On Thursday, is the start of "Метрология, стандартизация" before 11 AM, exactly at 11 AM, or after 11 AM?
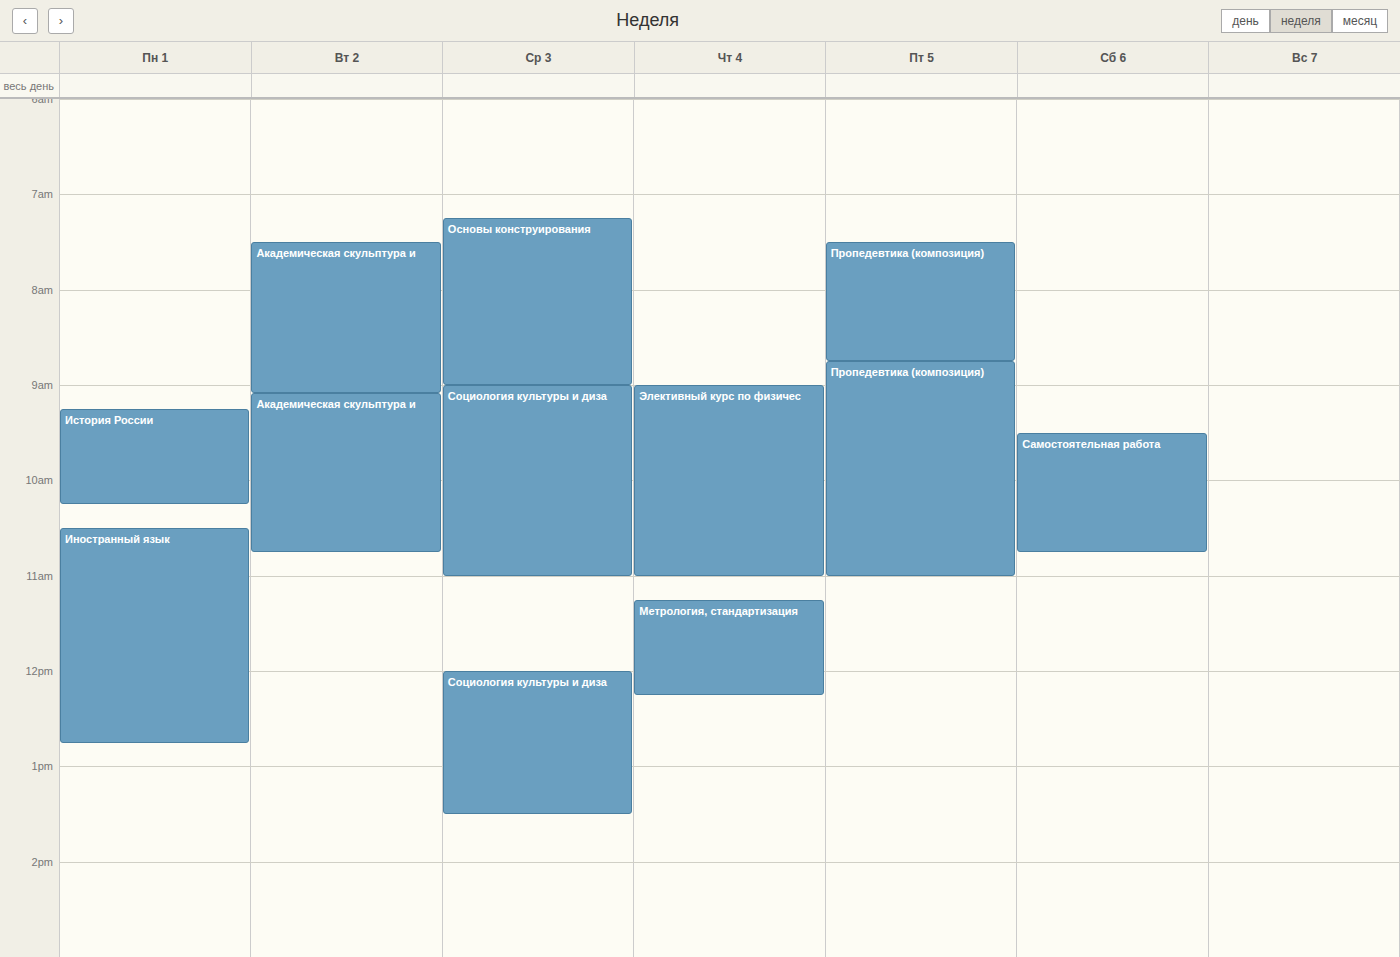
11:15 AM -- after 11 AM, 15 minutes below the 11 AM line.